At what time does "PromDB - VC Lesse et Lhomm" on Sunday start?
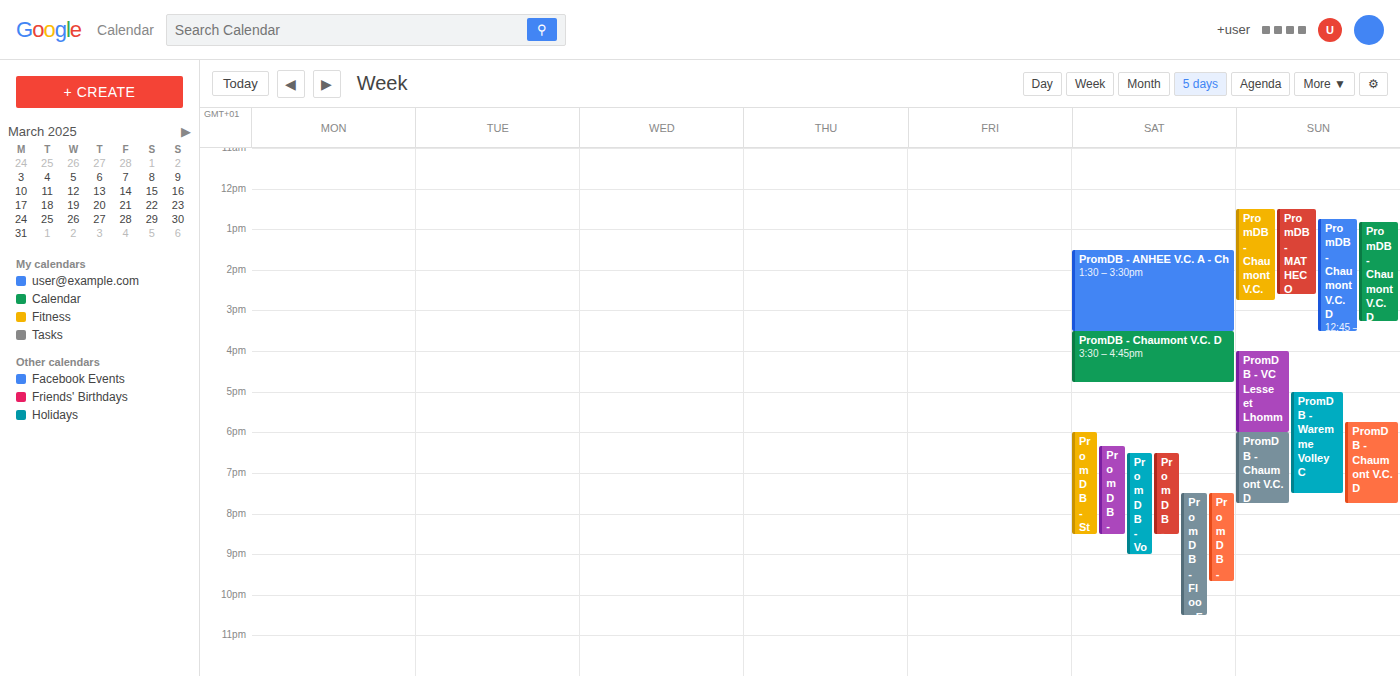
16:00